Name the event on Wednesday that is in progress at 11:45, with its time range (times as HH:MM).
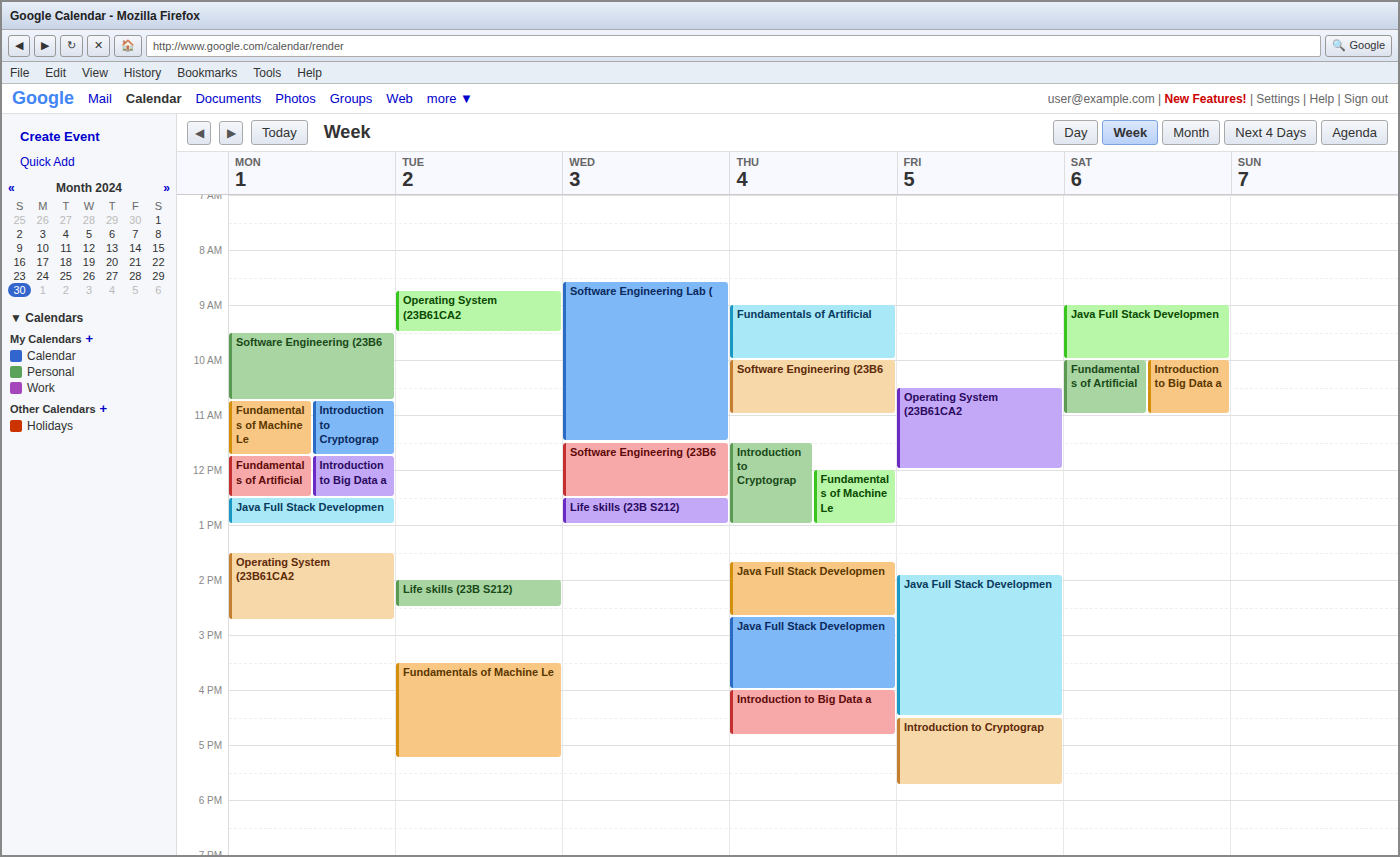
"Software Engineering (23B6", 11:30 to 12:30